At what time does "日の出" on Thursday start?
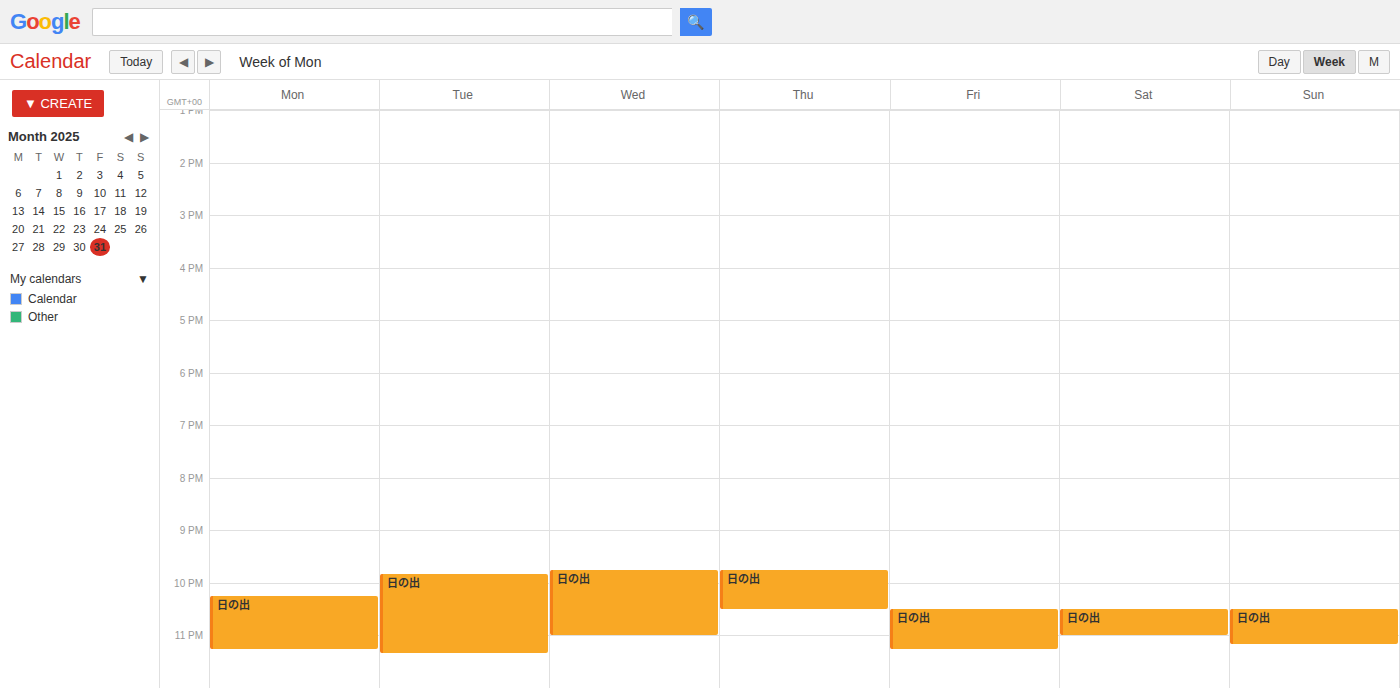
21:45